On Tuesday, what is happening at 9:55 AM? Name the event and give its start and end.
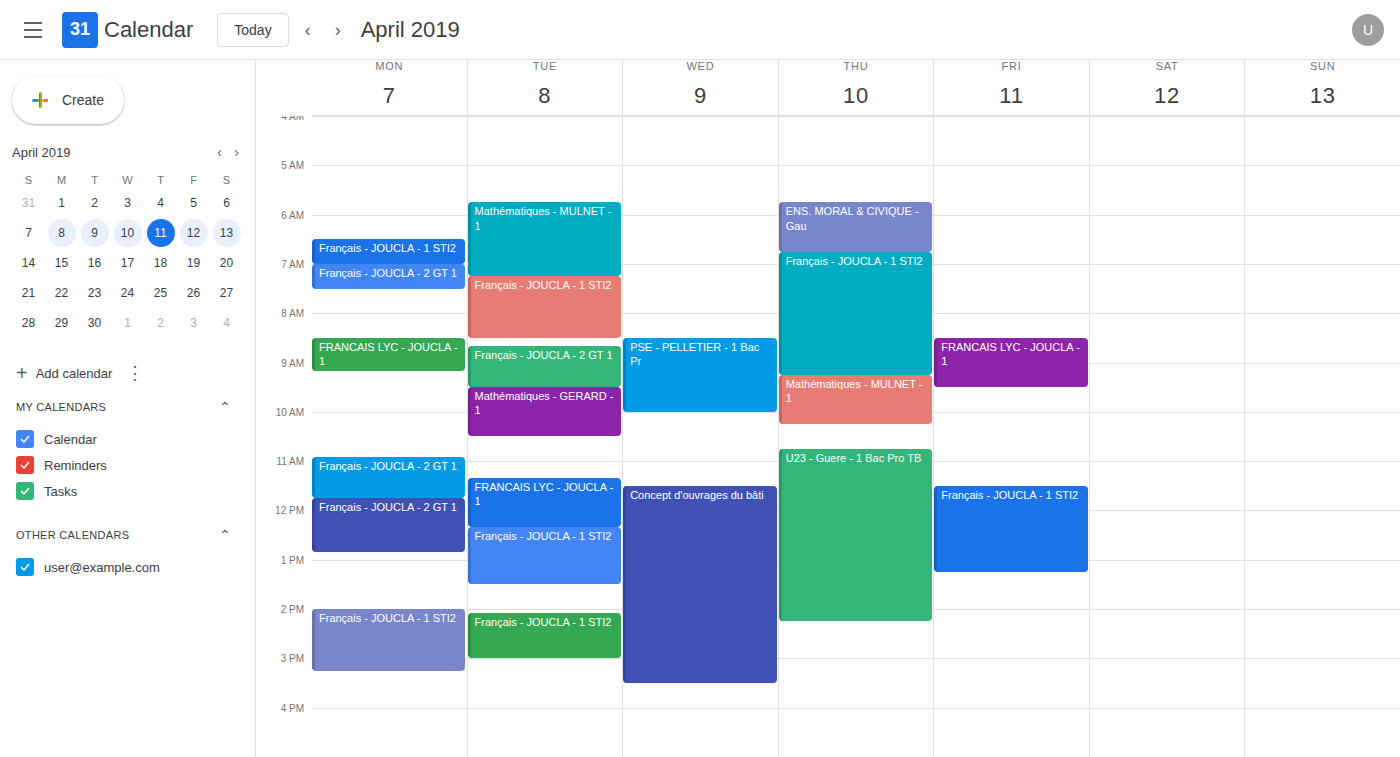
"Mathématiques - GERARD - 1", 9:30 AM to 10:30 AM